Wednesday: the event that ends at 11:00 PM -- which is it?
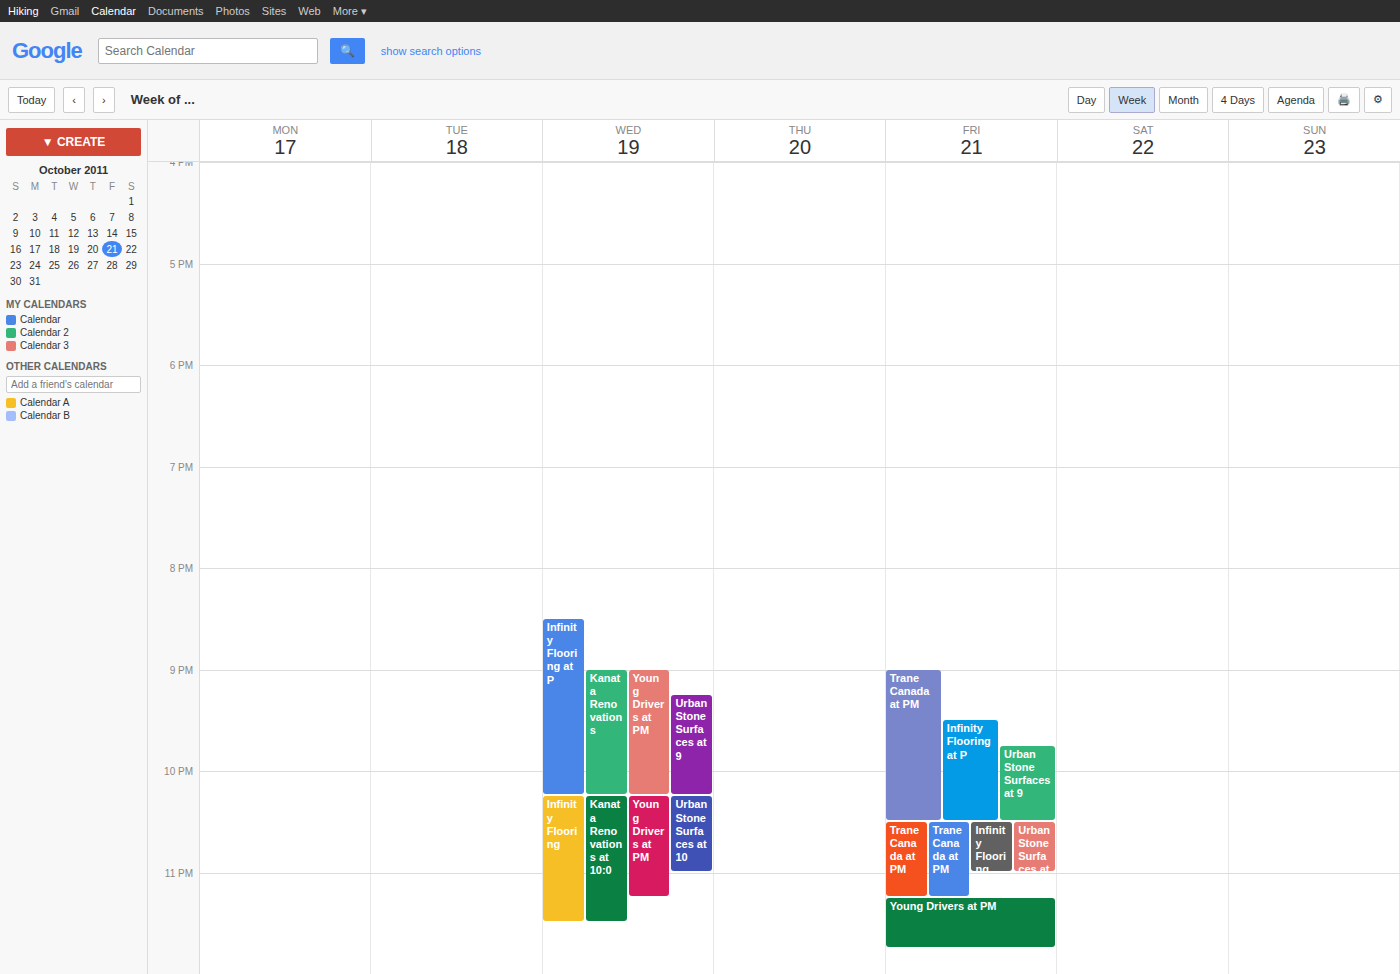
"Urban Stone Surfaces at 10"